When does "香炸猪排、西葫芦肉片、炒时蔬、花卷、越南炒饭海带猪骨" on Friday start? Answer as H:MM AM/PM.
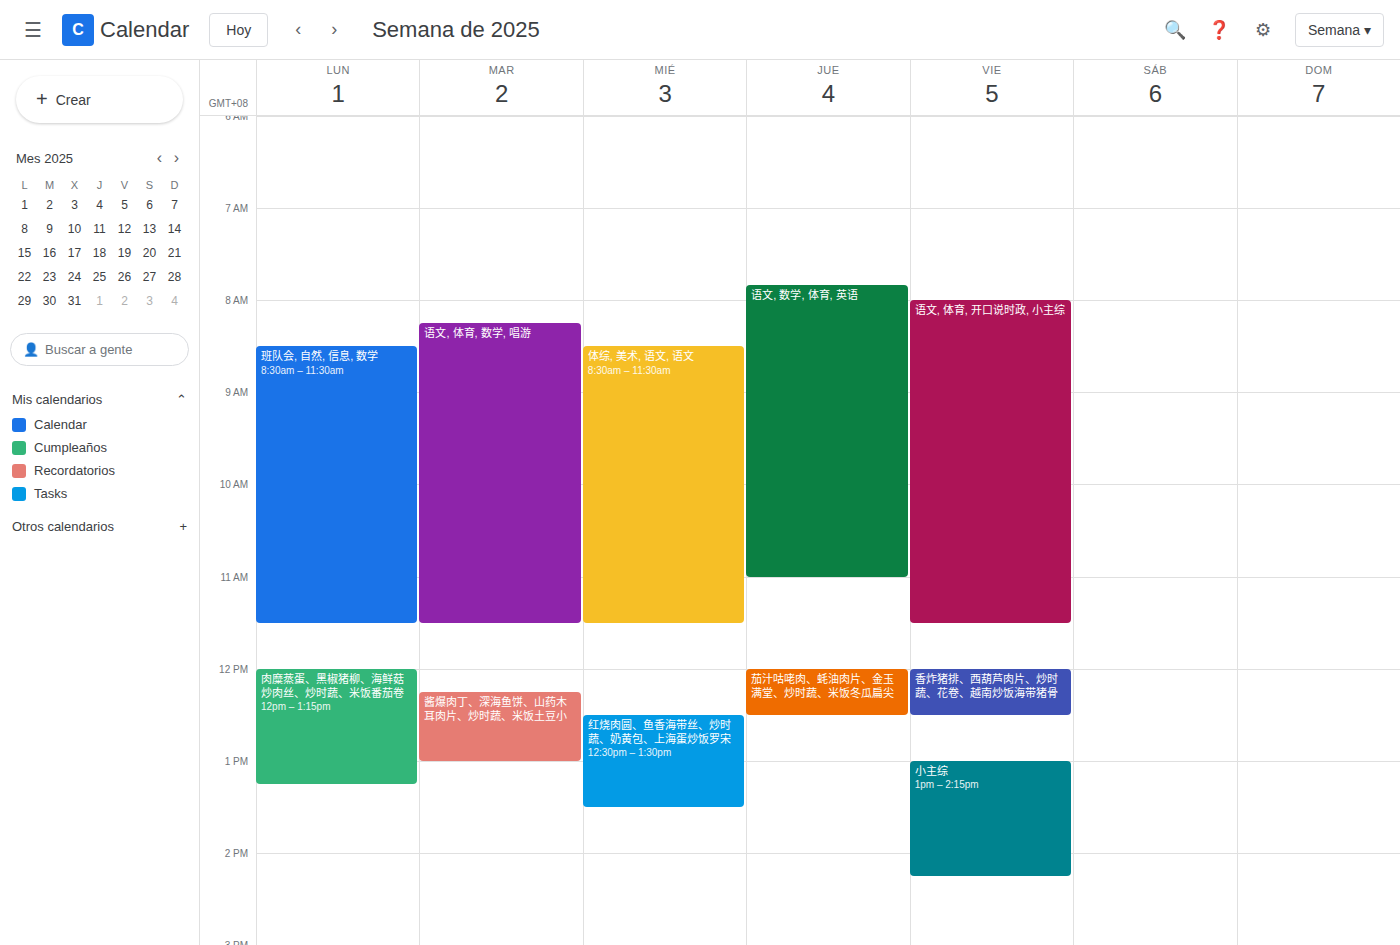
12:00 PM